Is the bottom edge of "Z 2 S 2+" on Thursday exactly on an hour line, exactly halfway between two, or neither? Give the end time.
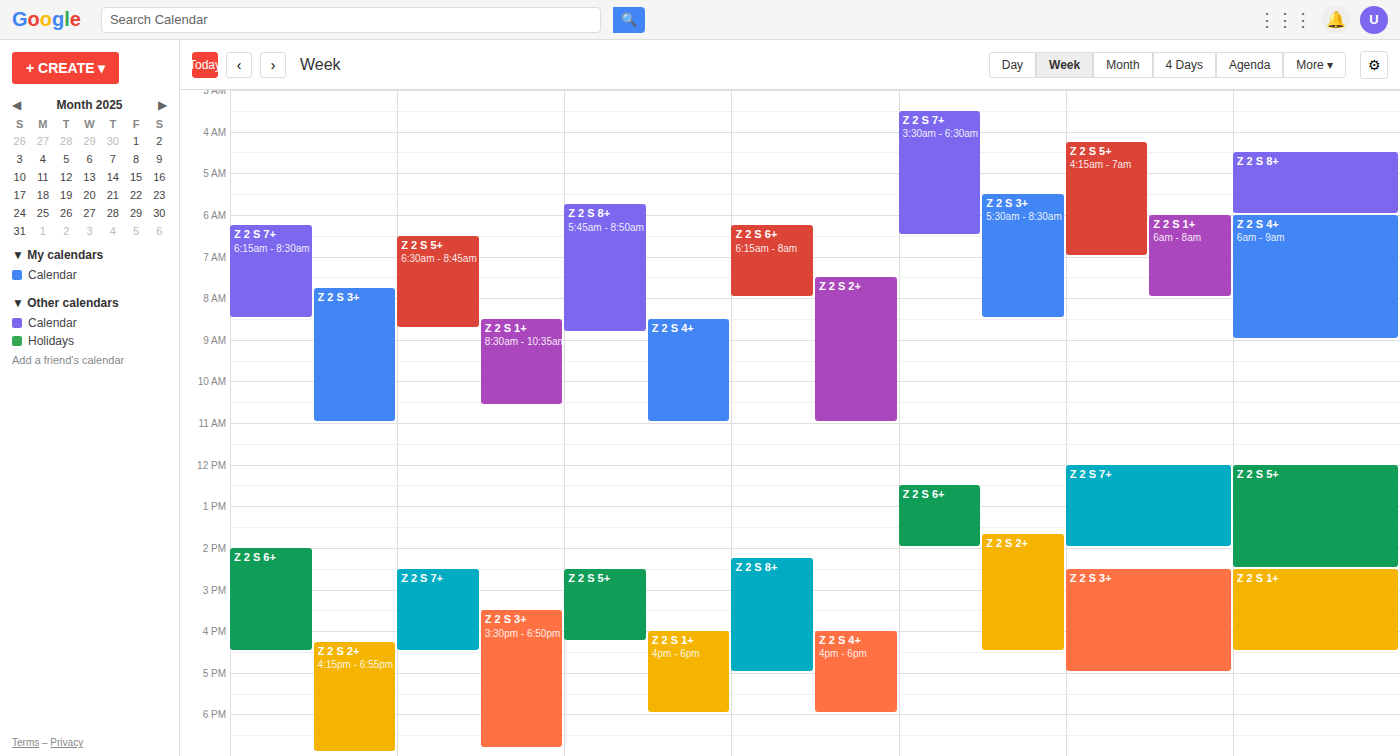
11:00 AM -- exactly on the 11 AM line.